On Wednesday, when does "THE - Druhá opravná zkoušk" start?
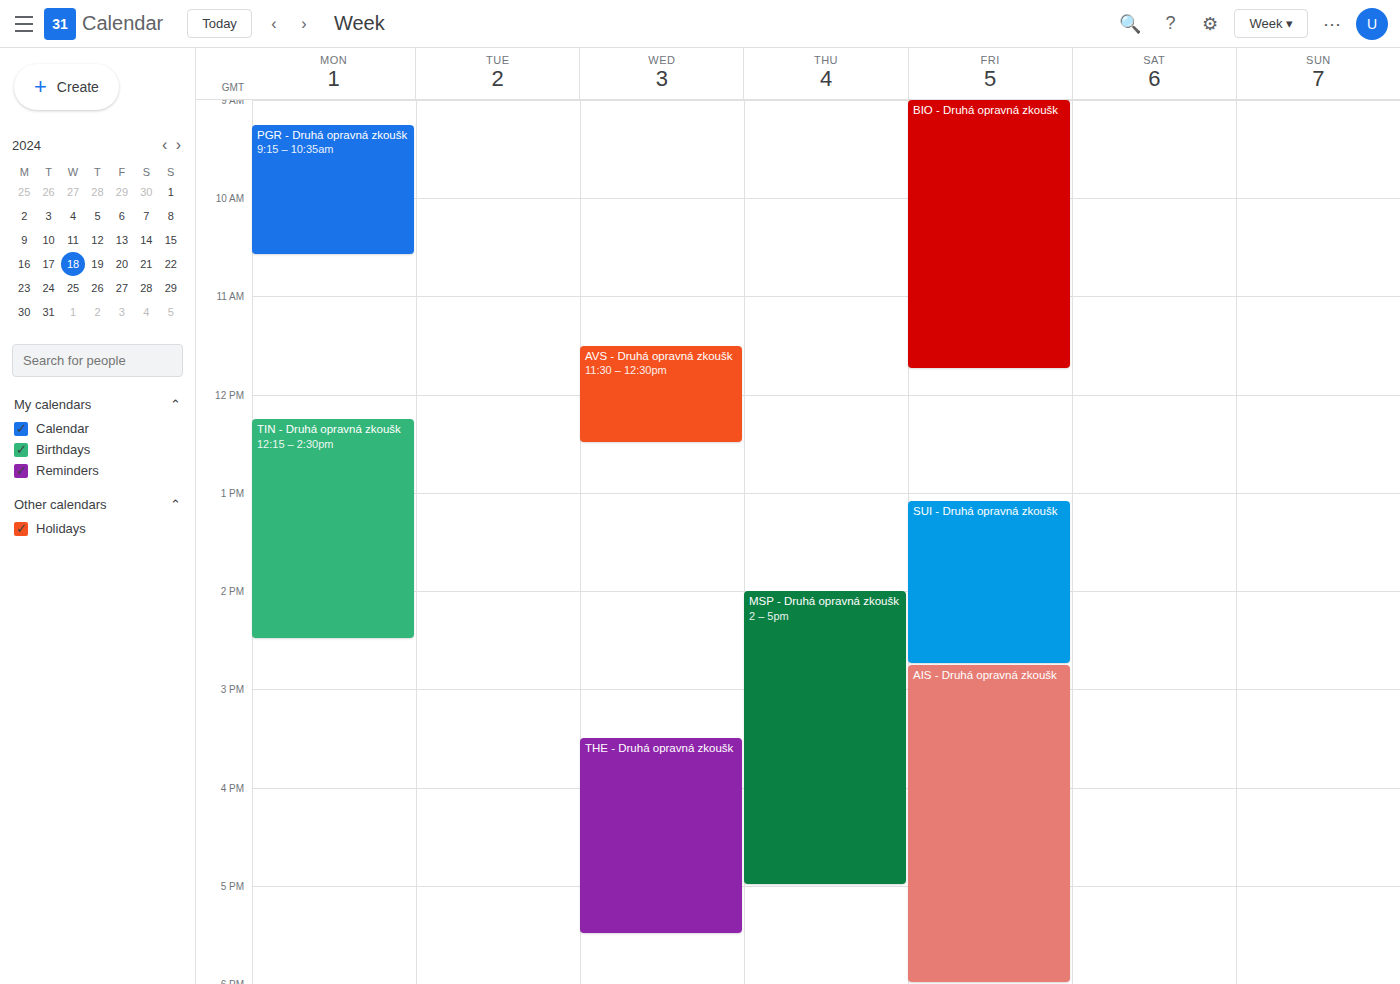
3:30 PM